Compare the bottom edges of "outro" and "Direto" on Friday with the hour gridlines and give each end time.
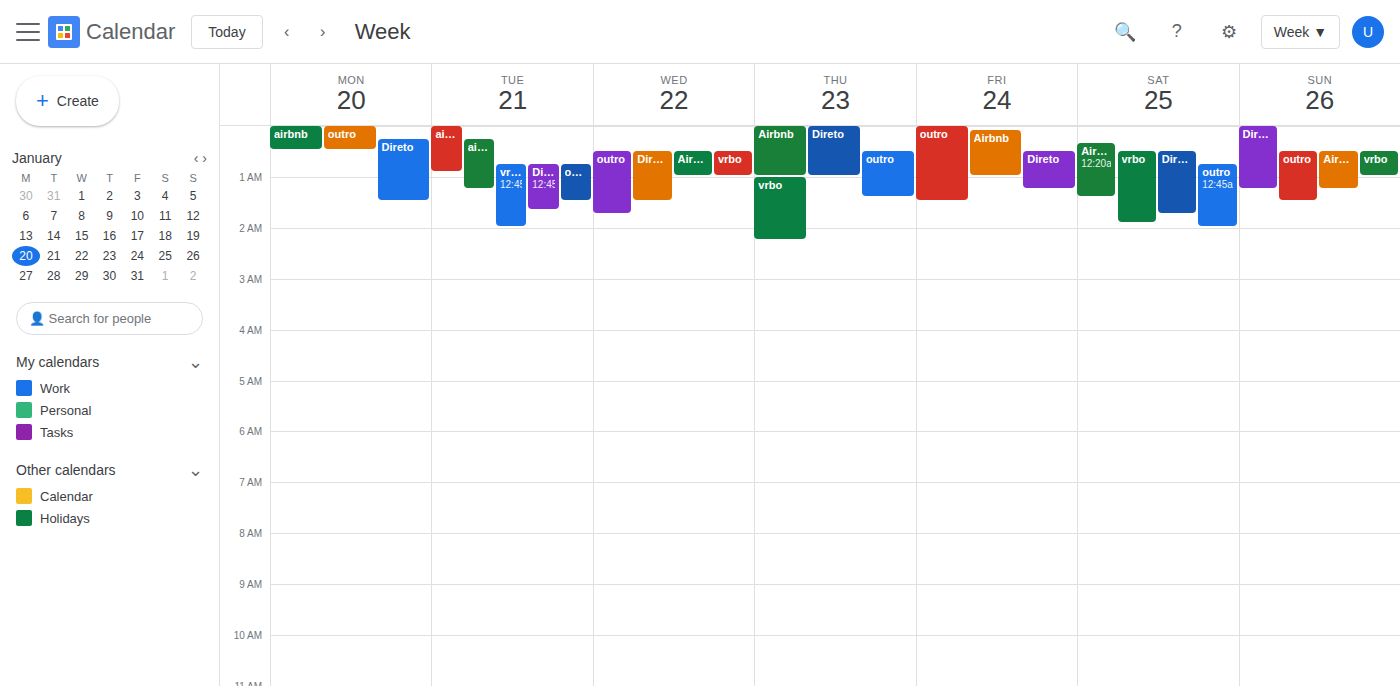
"outro": 1:30 AM, halfway between the 1 AM and 2 AM lines. "Direto": 1:15 AM, neither: a quarter of the way from the 1 AM line to the 2 AM line.